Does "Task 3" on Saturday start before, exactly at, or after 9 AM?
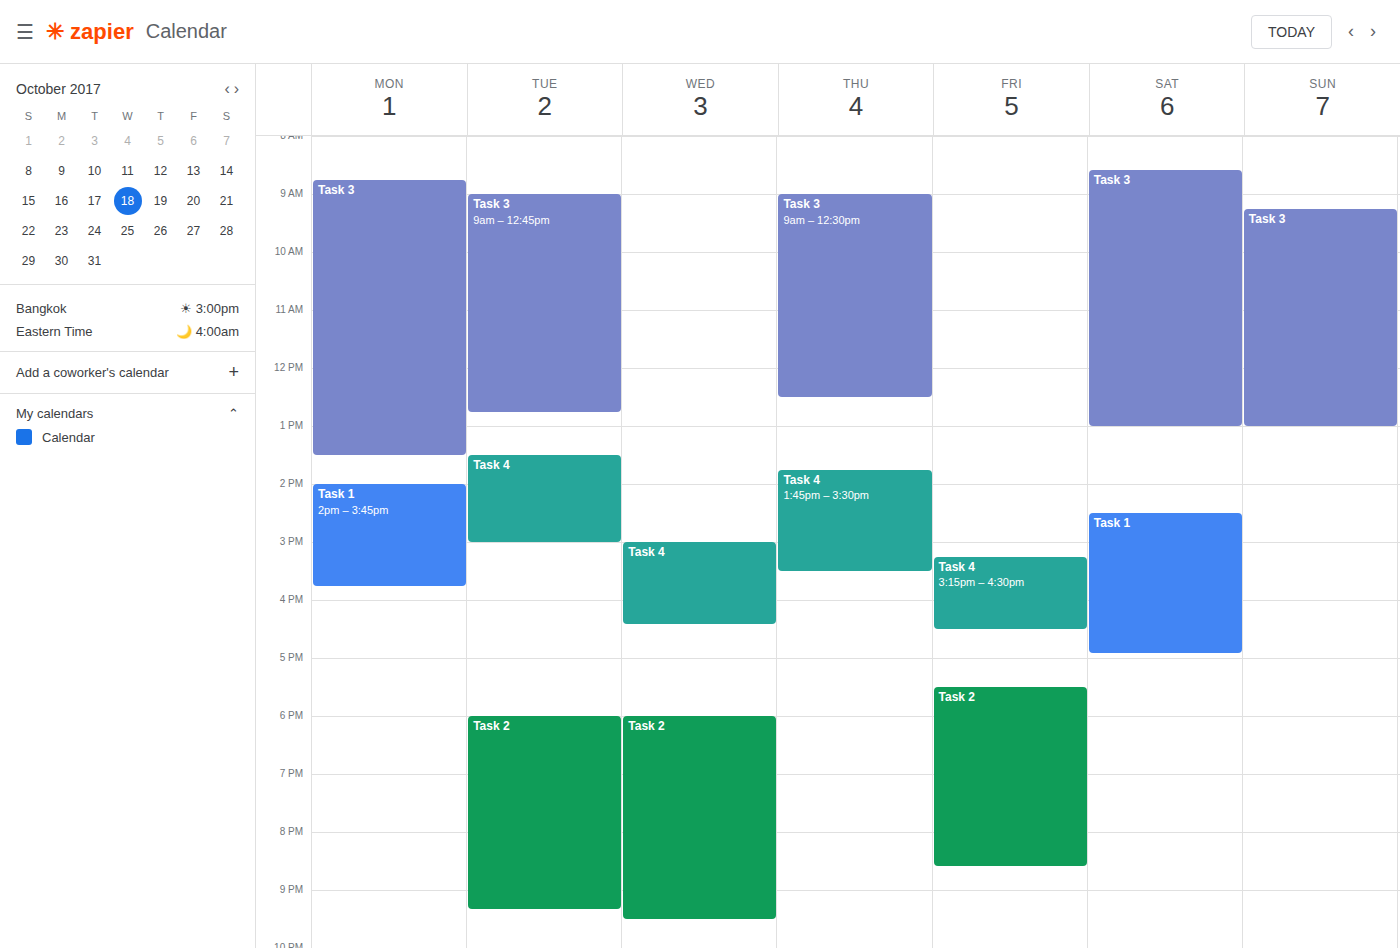
8:35 AM -- before 9 AM, 25 minutes above the 9 AM line.